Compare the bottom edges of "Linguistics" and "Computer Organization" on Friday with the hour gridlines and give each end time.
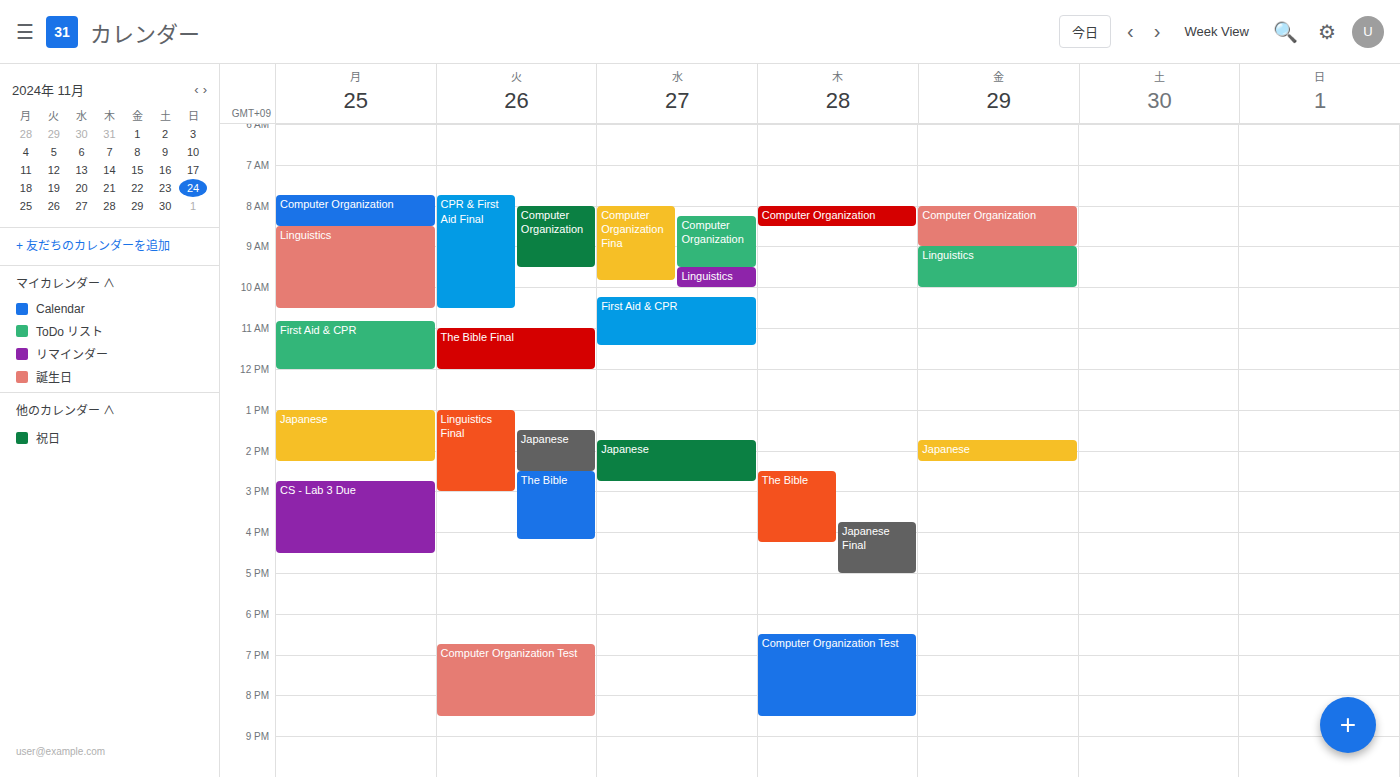
"Linguistics": 10:00 AM, exactly on the 10 AM line. "Computer Organization": 9:00 AM, exactly on the 9 AM line.